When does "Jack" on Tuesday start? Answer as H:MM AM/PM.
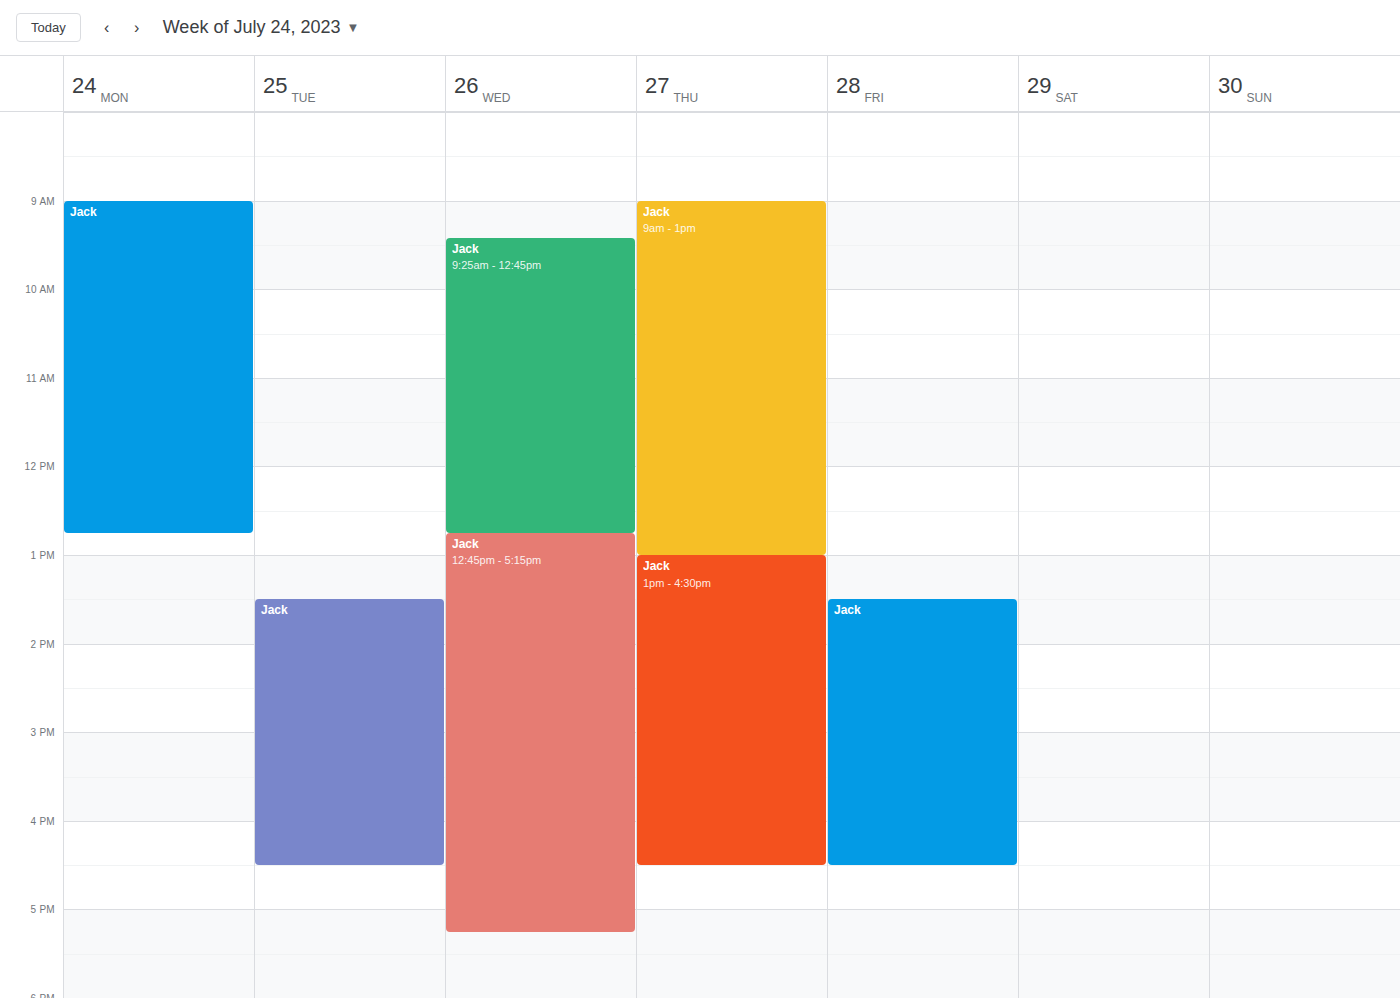
1:30 PM